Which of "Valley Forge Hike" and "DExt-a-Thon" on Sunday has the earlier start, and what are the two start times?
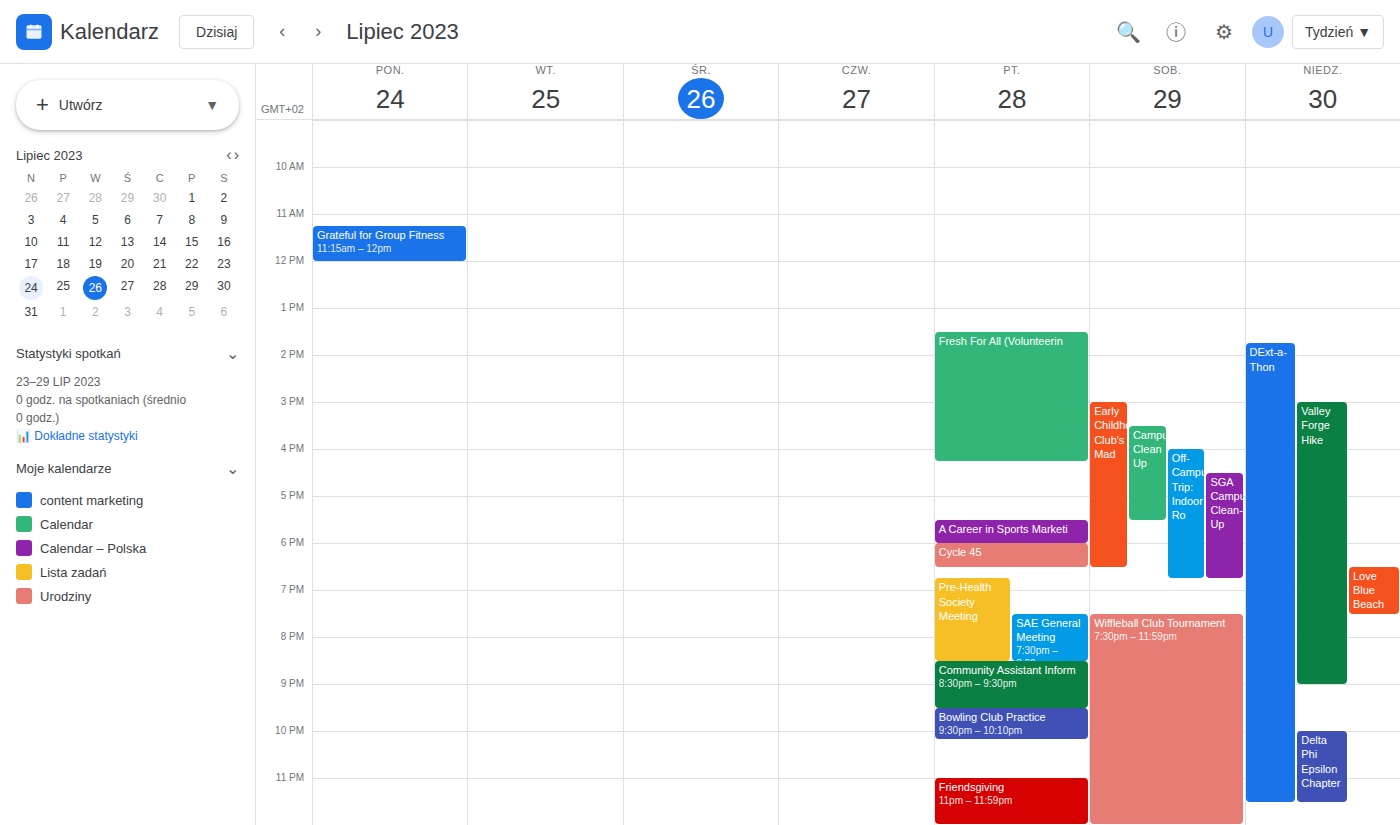
"DExt-a-Thon" 1:45 PM; "Valley Forge Hike" 3:00 PM.